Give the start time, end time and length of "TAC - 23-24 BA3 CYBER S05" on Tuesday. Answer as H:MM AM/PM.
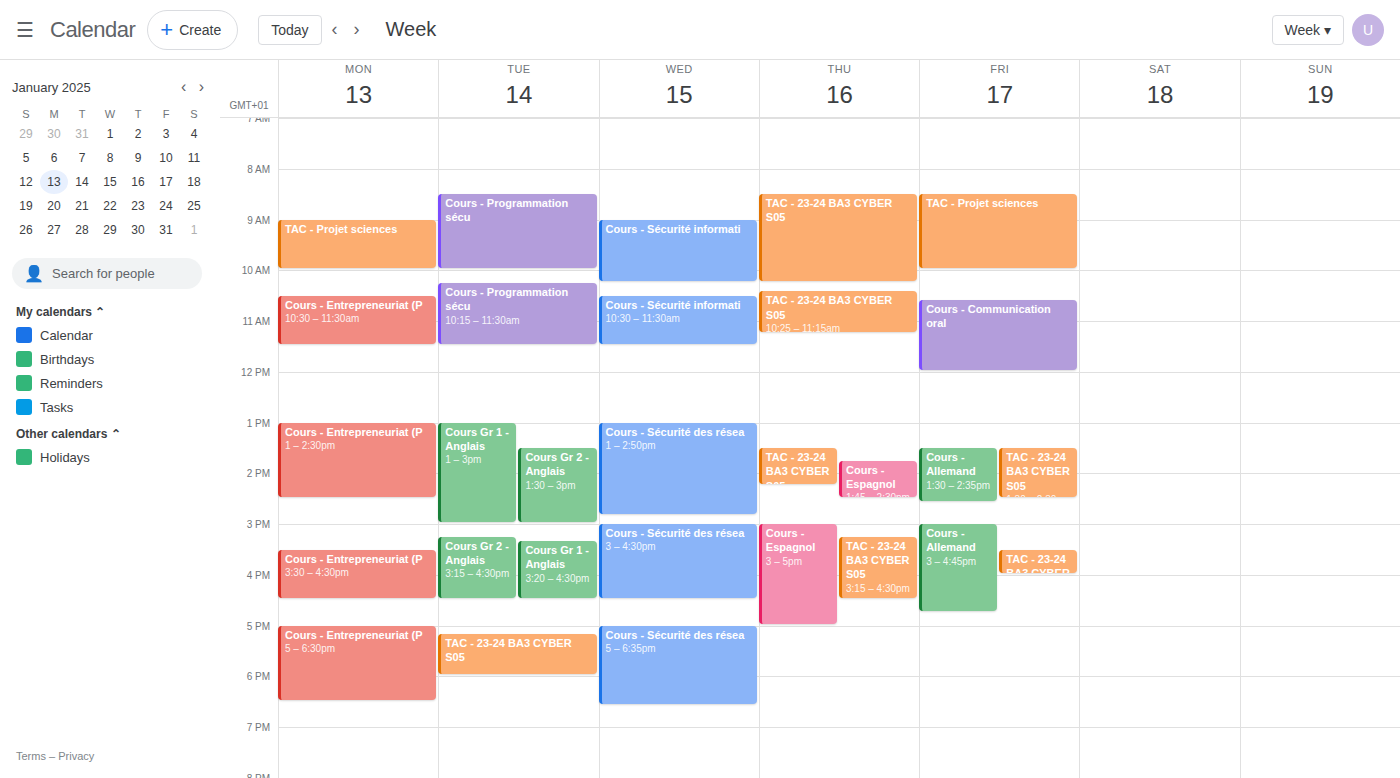
5:10 PM to 6:00 PM, 50 minutes